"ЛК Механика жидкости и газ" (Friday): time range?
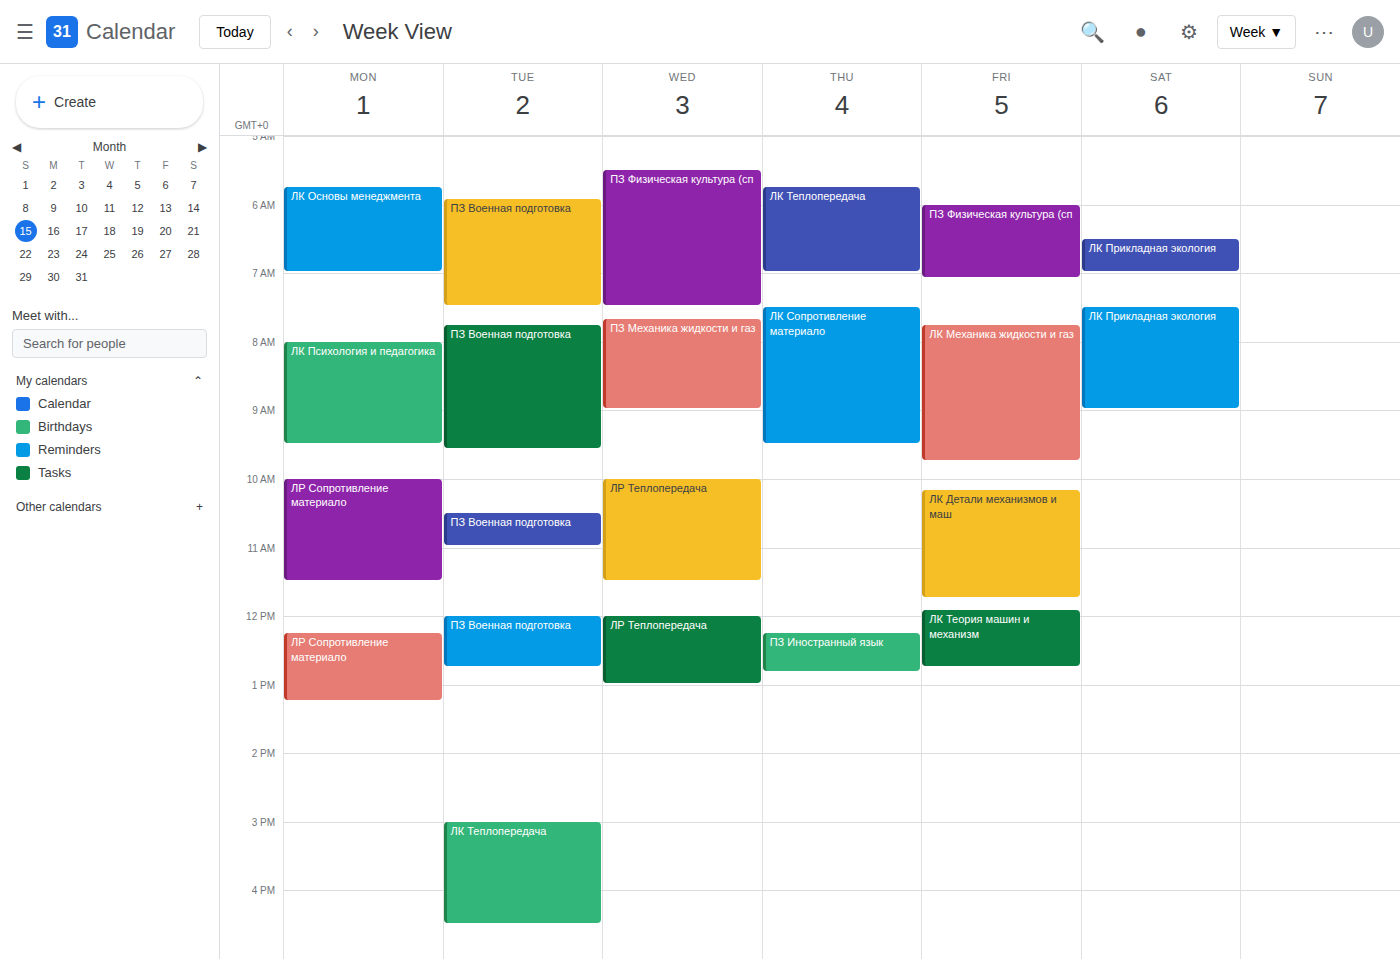
7:45 AM to 9:45 AM